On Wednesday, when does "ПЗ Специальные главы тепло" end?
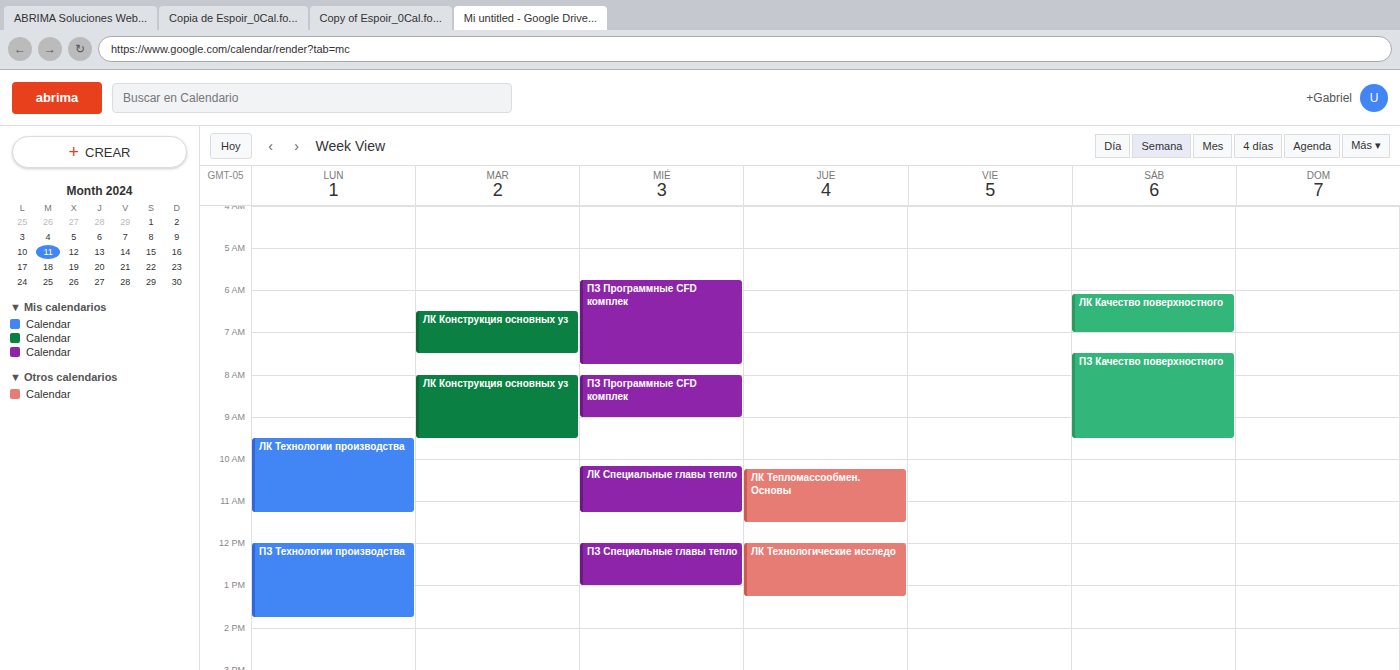
1:00 PM